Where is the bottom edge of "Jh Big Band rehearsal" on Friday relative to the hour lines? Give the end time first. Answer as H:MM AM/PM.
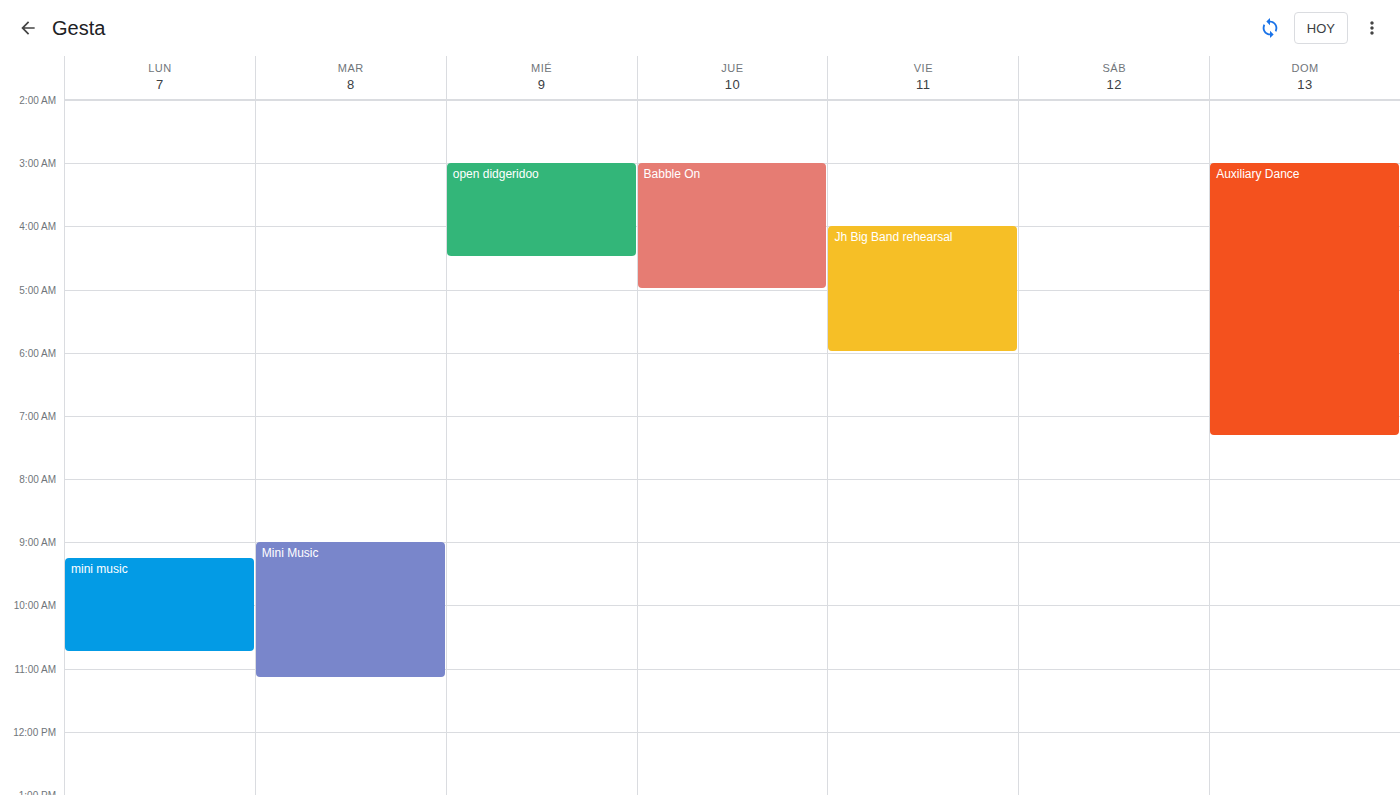
6:00 AM -- exactly on the 6 AM line.